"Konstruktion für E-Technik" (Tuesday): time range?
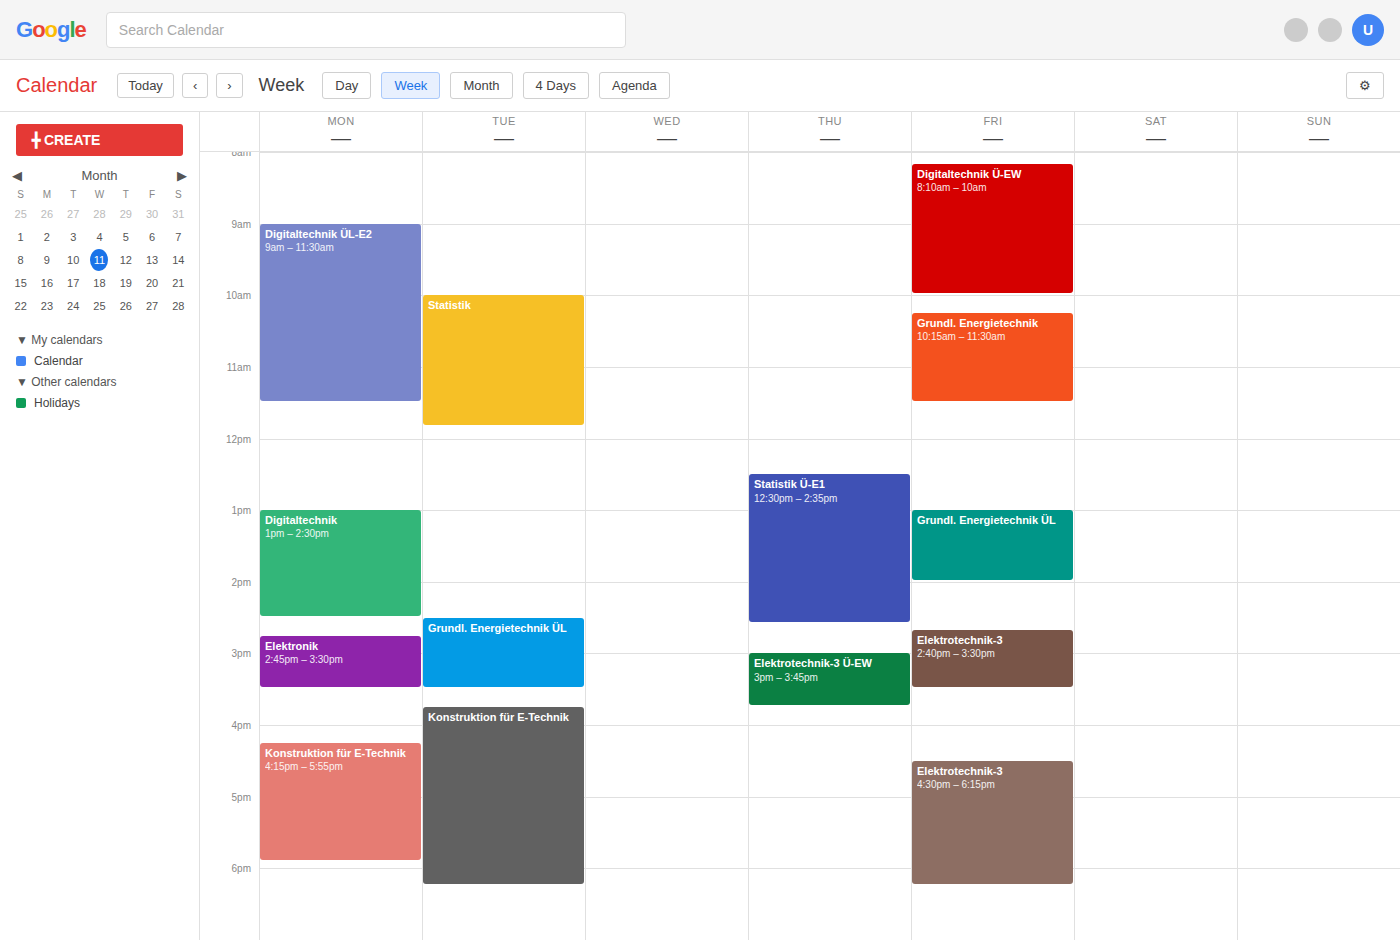
3:45 PM to 6:15 PM